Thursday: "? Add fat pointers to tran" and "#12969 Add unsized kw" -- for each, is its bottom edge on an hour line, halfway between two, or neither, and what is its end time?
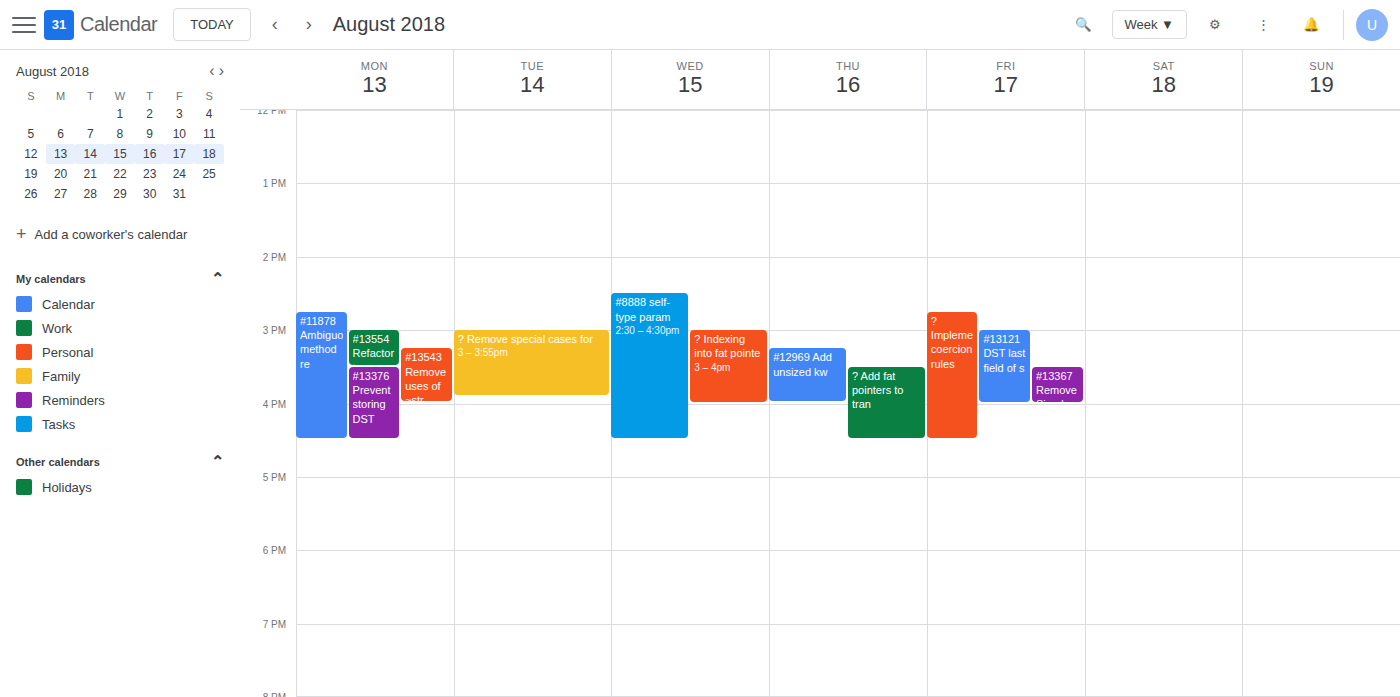
"? Add fat pointers to tran": 4:30 PM, halfway between the 4 PM and 5 PM lines. "#12969 Add unsized kw": 4:00 PM, exactly on the 4 PM line.